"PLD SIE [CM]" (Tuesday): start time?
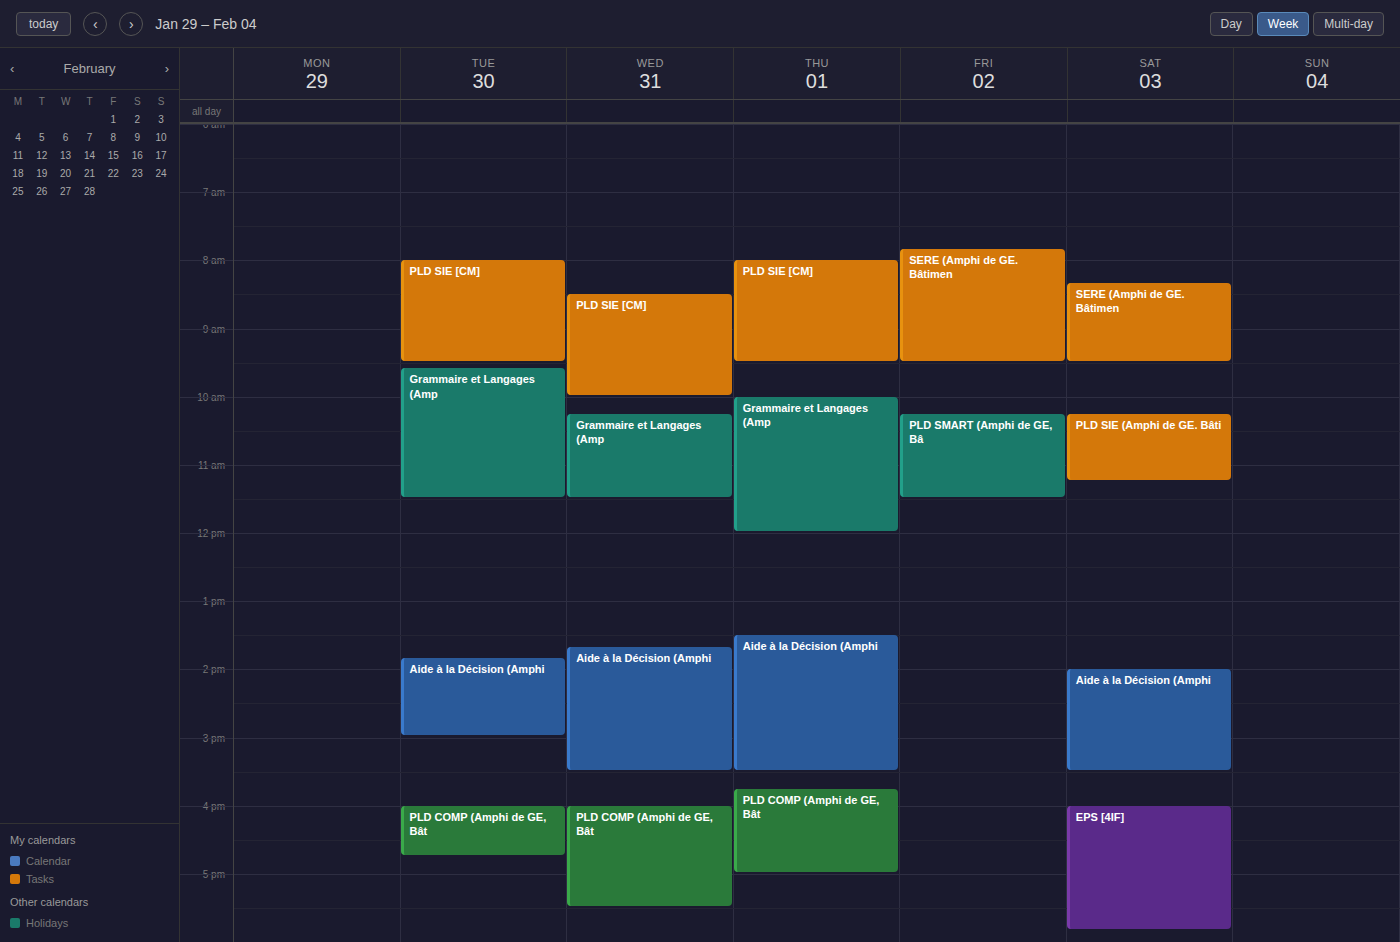
08:00